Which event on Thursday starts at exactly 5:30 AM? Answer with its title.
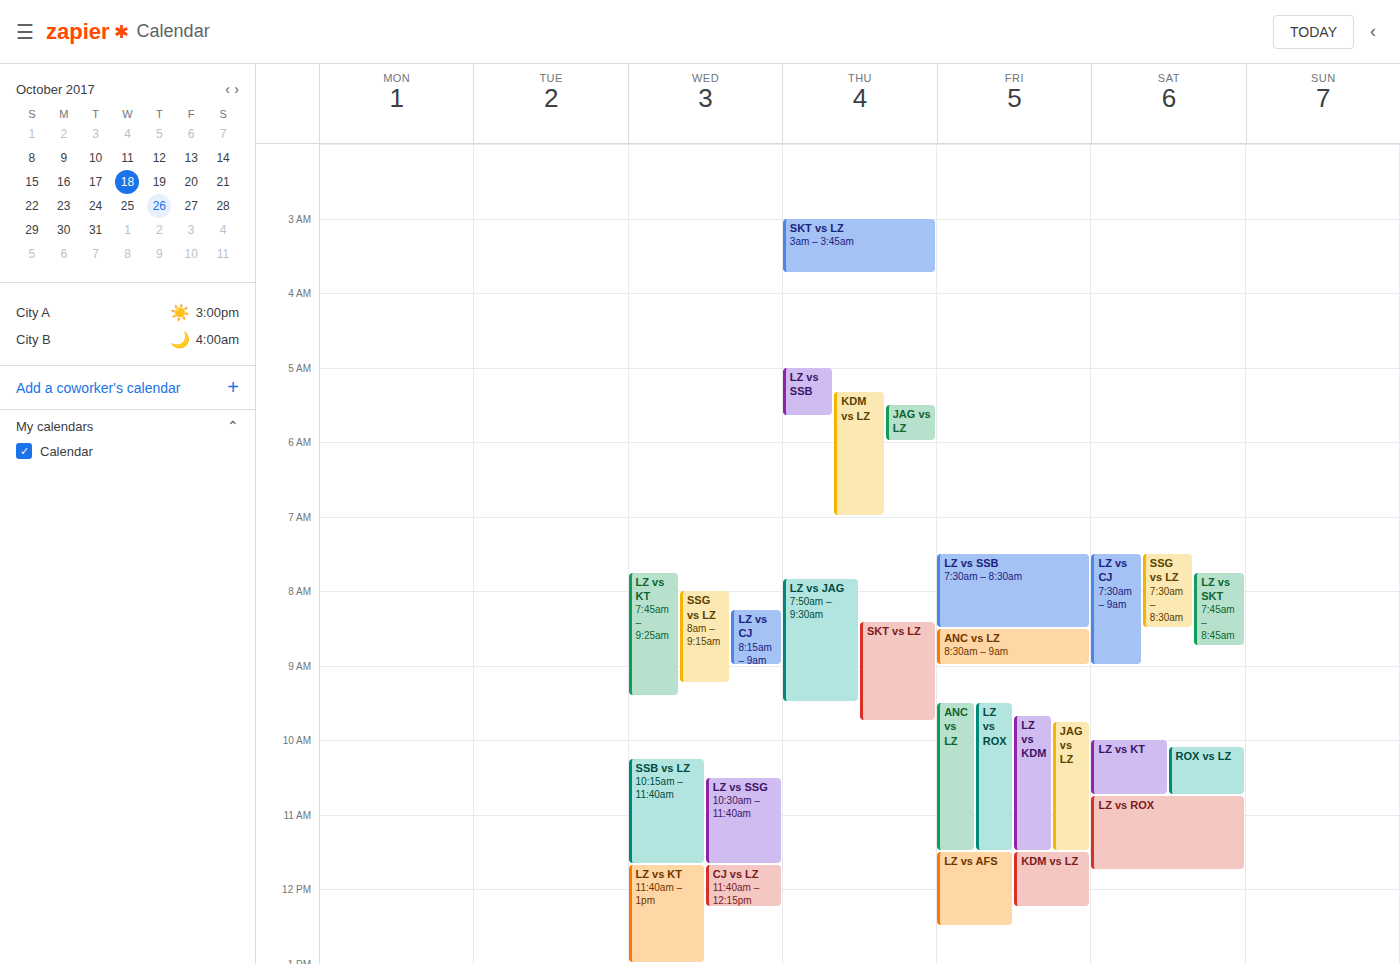
"JAG vs LZ"